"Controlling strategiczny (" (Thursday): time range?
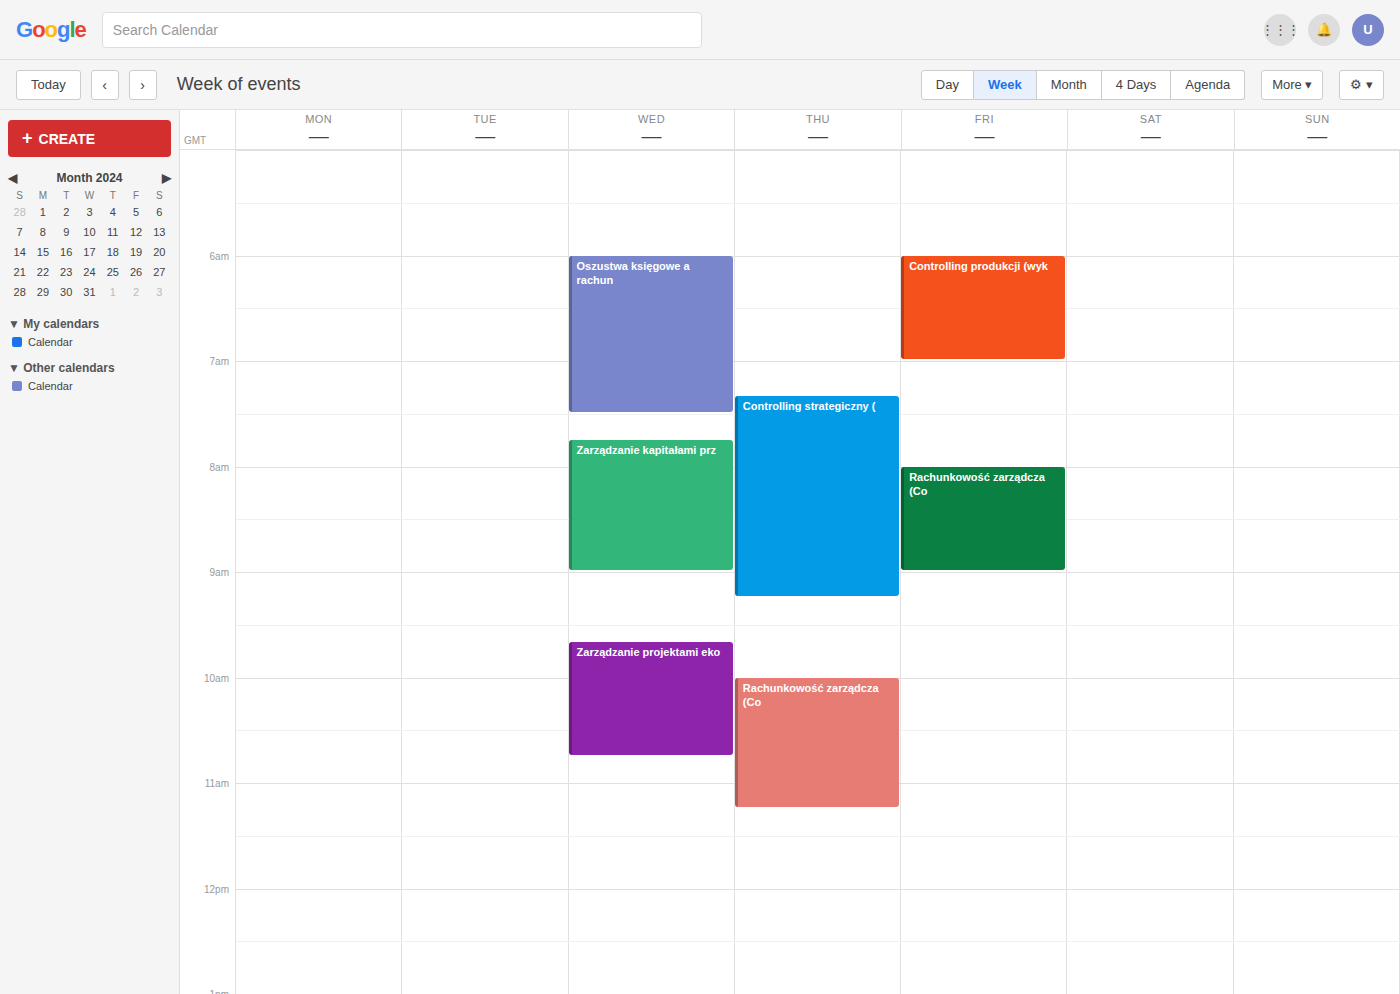
07:20 to 09:15